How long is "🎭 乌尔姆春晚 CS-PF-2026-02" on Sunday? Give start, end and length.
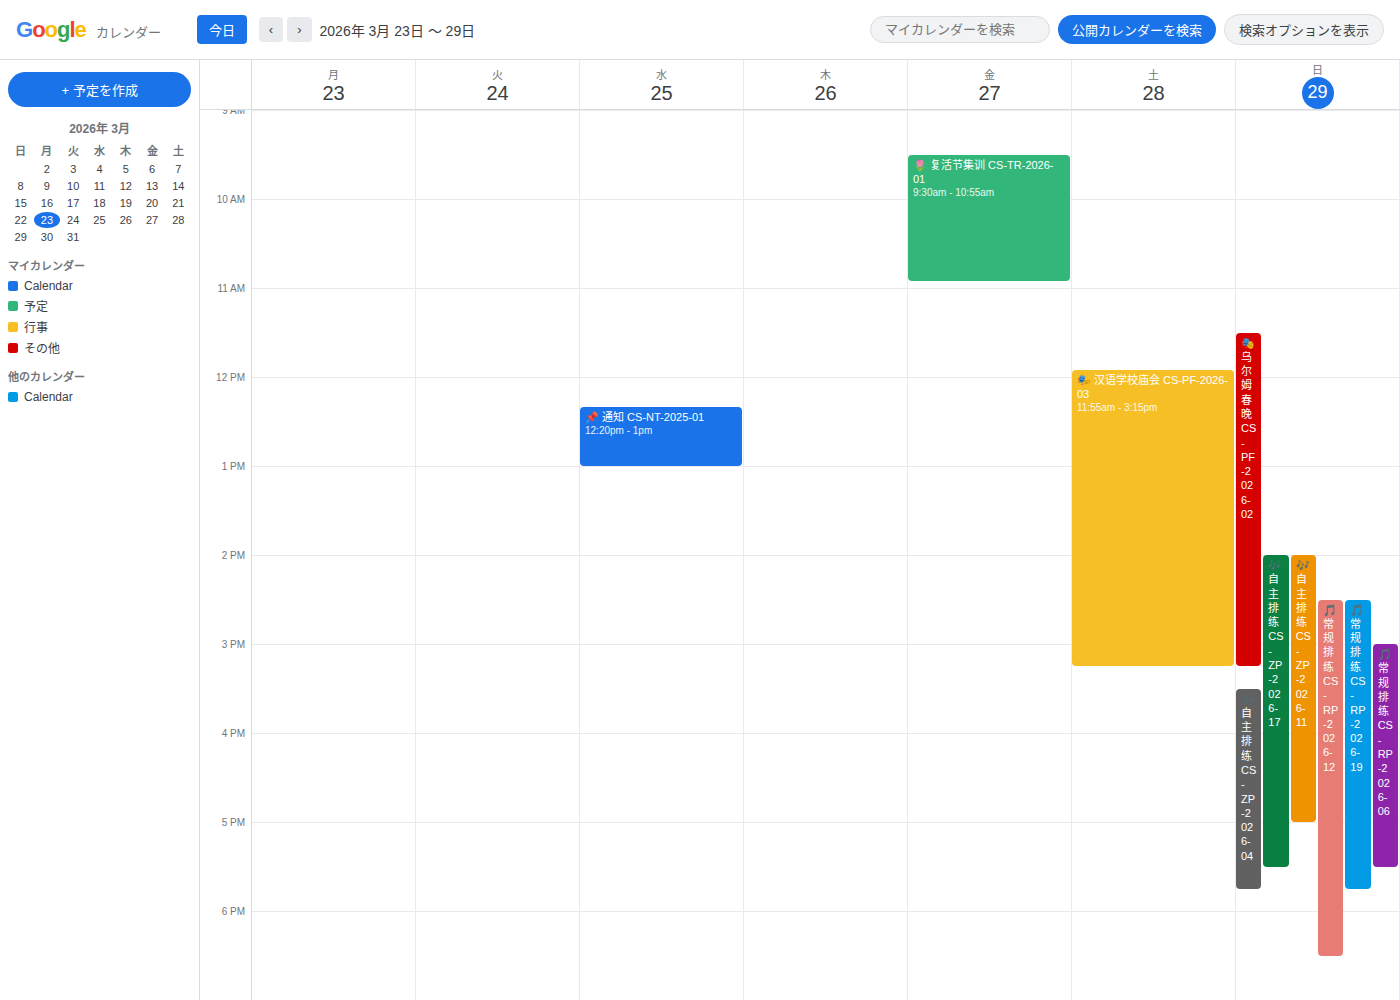
11:30 AM to 3:15 PM, 3 hours 45 minutes